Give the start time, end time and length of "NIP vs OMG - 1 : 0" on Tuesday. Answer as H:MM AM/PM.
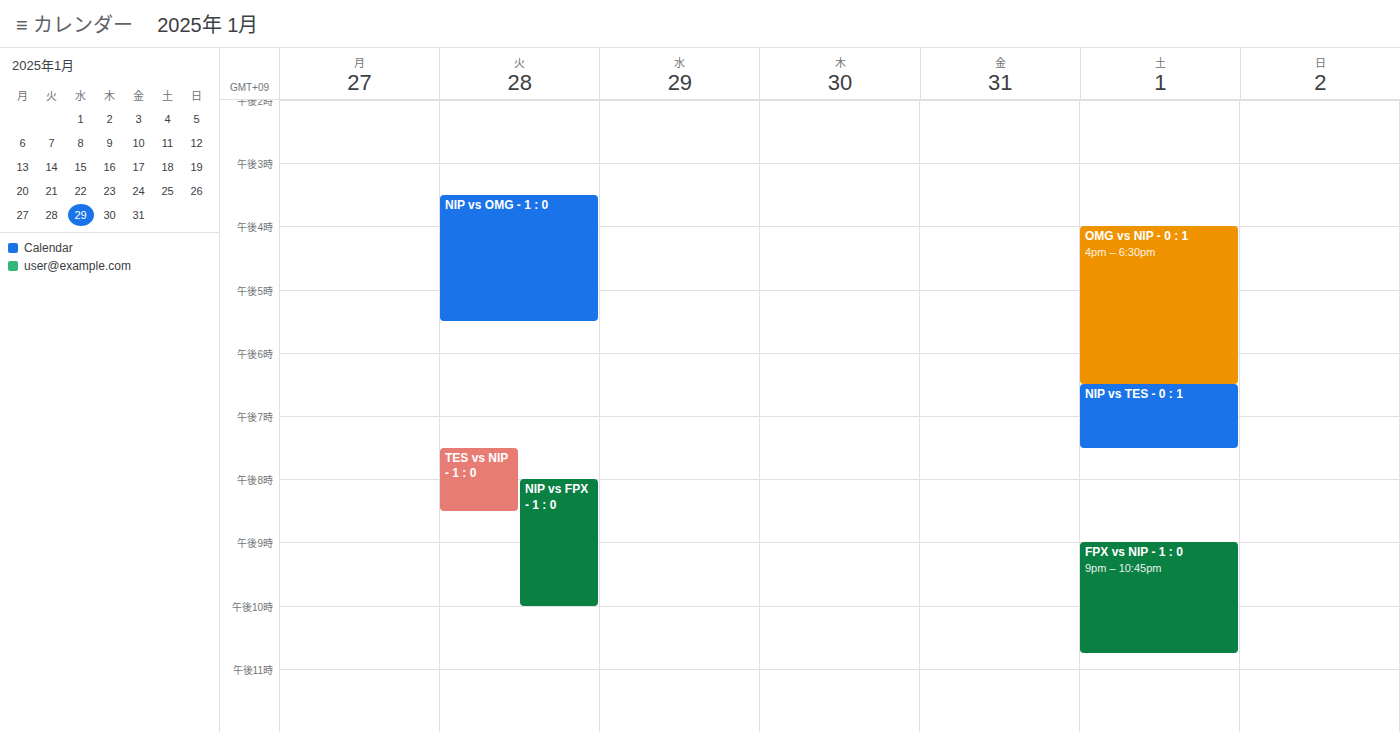
3:30 PM to 5:30 PM, 2 hours